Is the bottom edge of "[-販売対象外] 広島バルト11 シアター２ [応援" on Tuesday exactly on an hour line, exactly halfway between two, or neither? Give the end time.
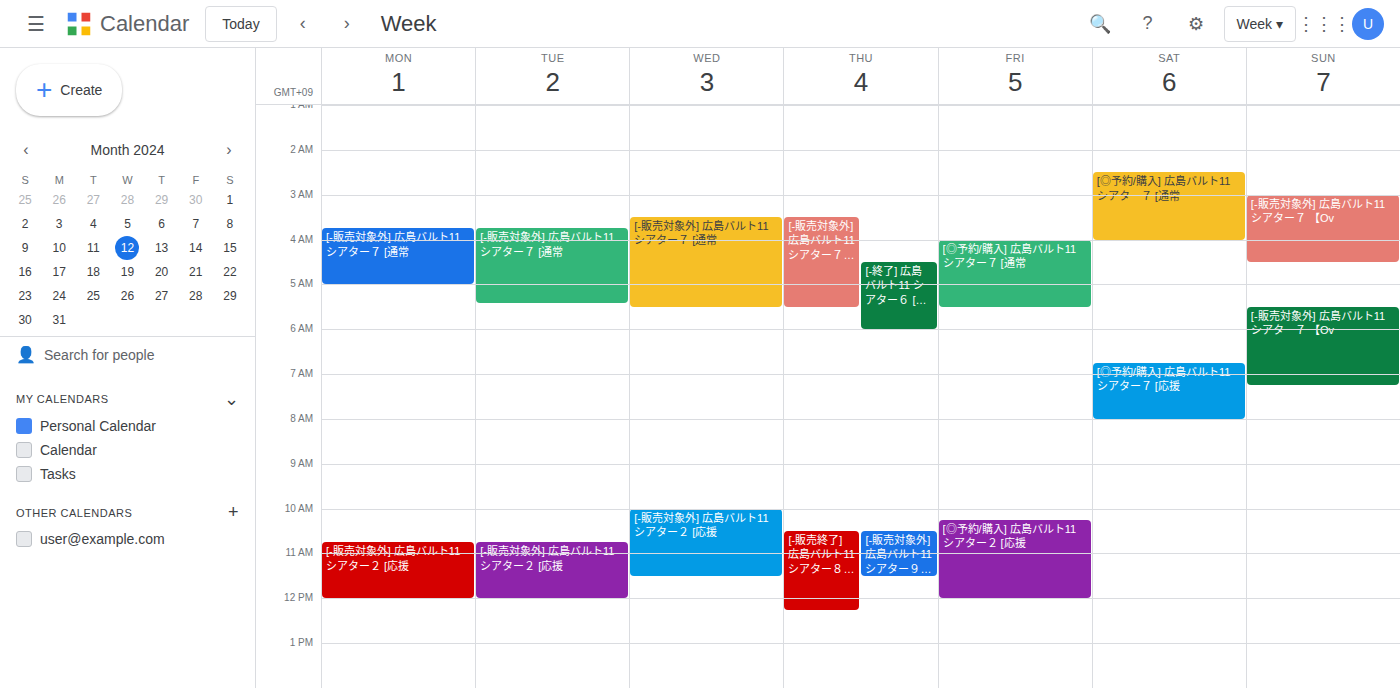
12:00 PM -- exactly on the 12 PM line.